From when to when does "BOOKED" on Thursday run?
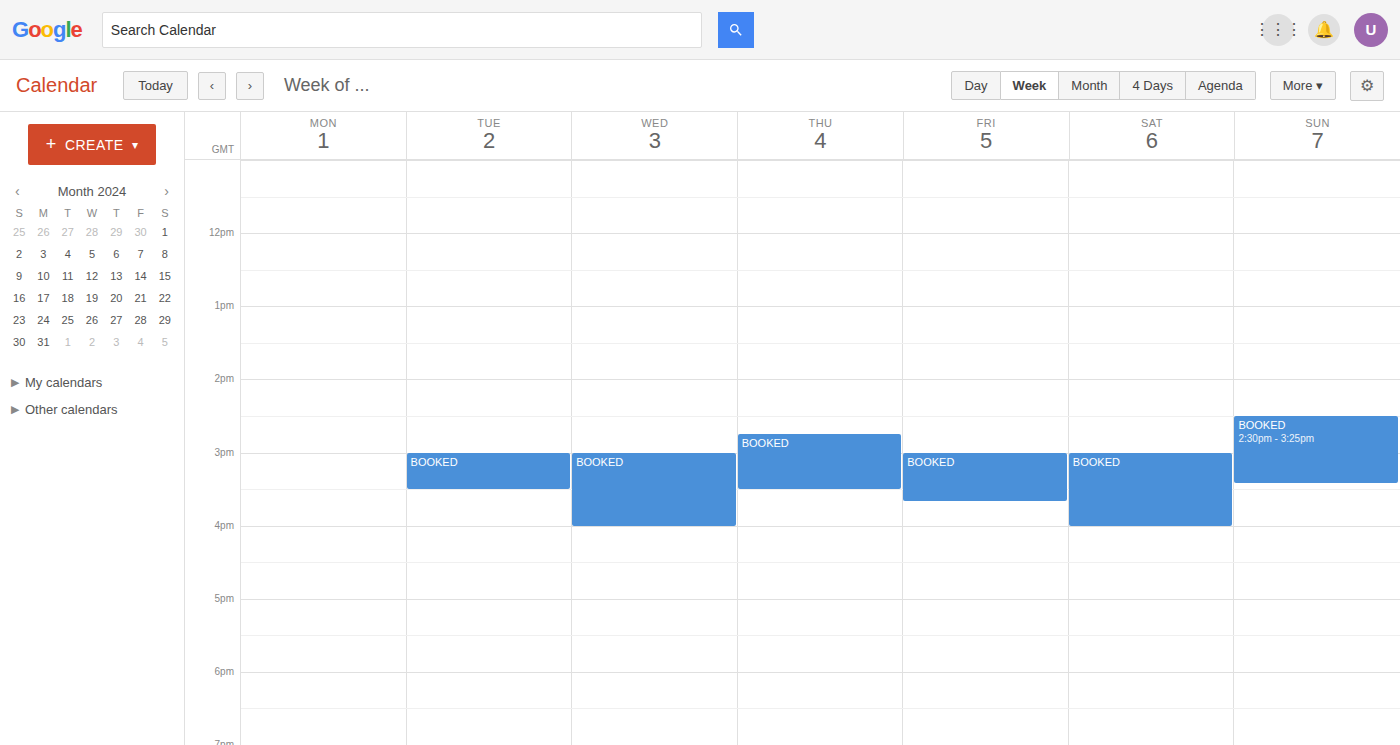
2:45 PM to 3:30 PM